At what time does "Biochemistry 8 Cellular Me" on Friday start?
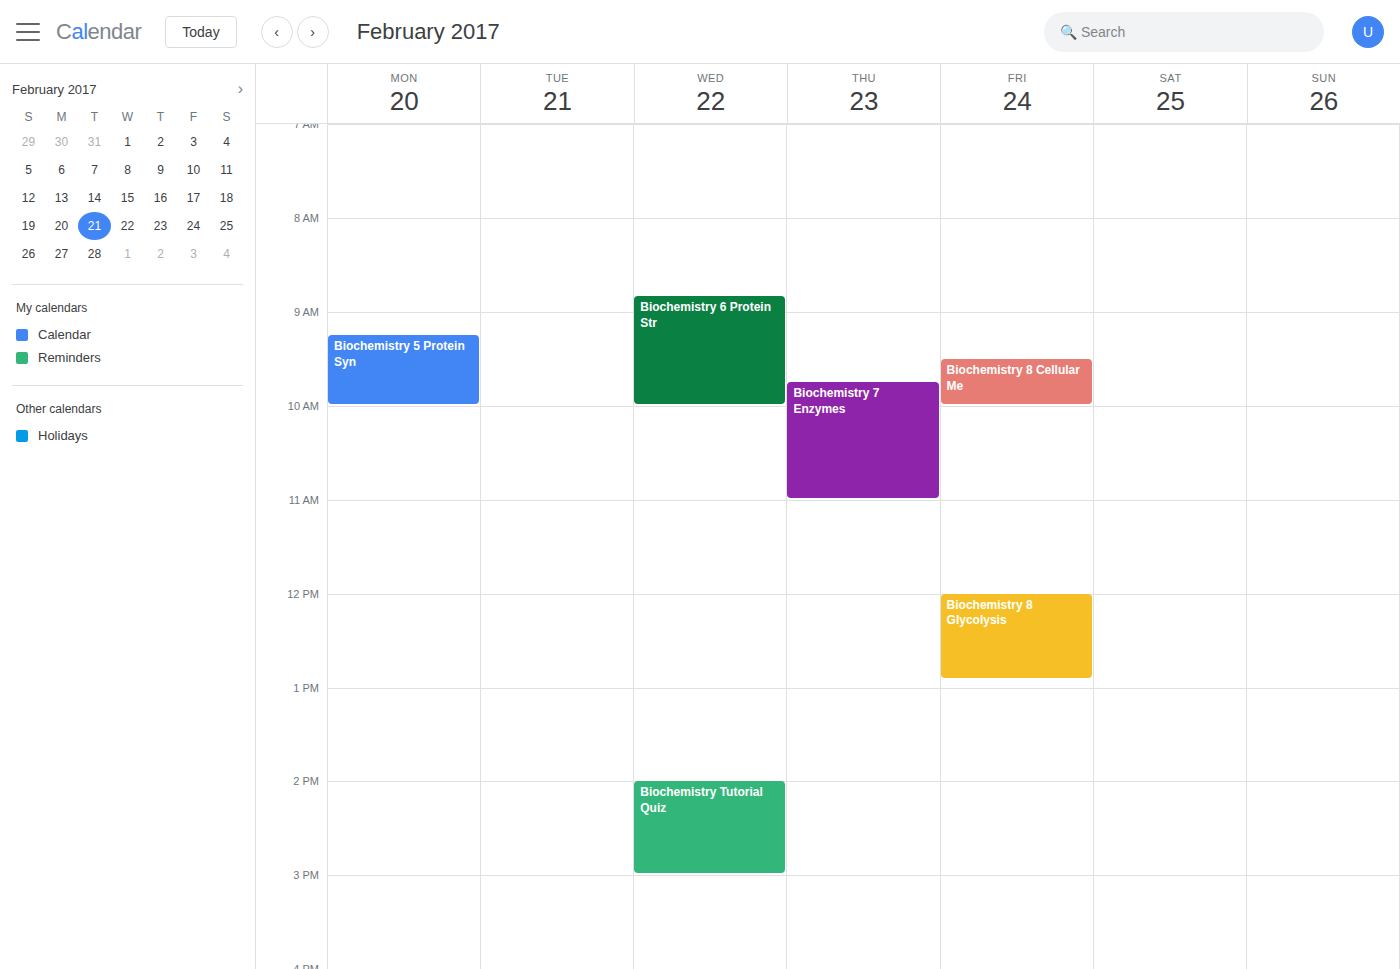
9:30 AM